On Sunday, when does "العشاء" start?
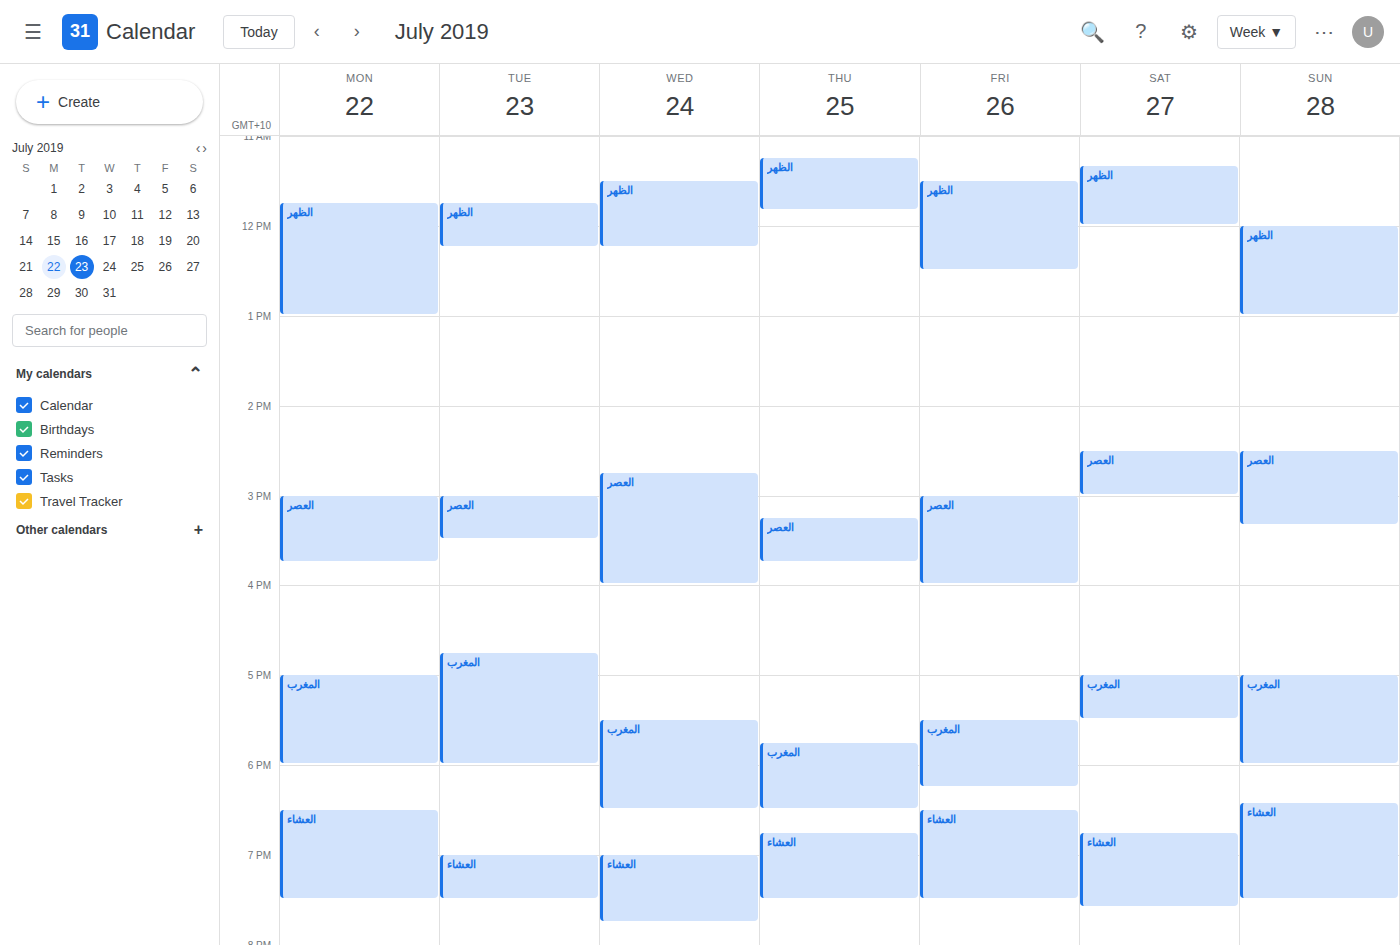
6:25 PM